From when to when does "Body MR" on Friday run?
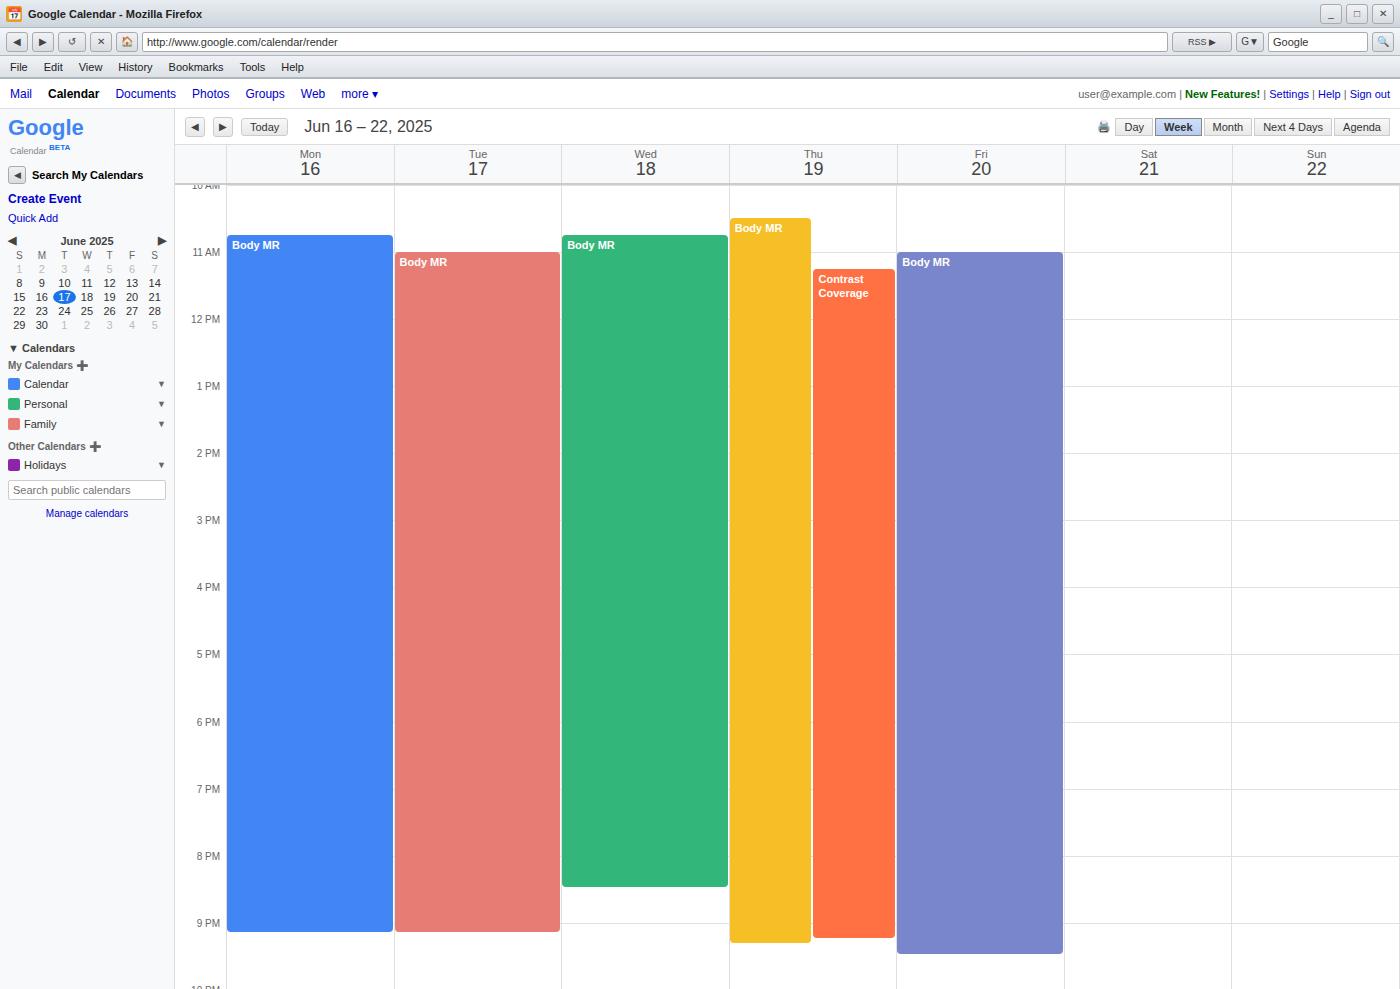
11:00 AM to 9:30 PM